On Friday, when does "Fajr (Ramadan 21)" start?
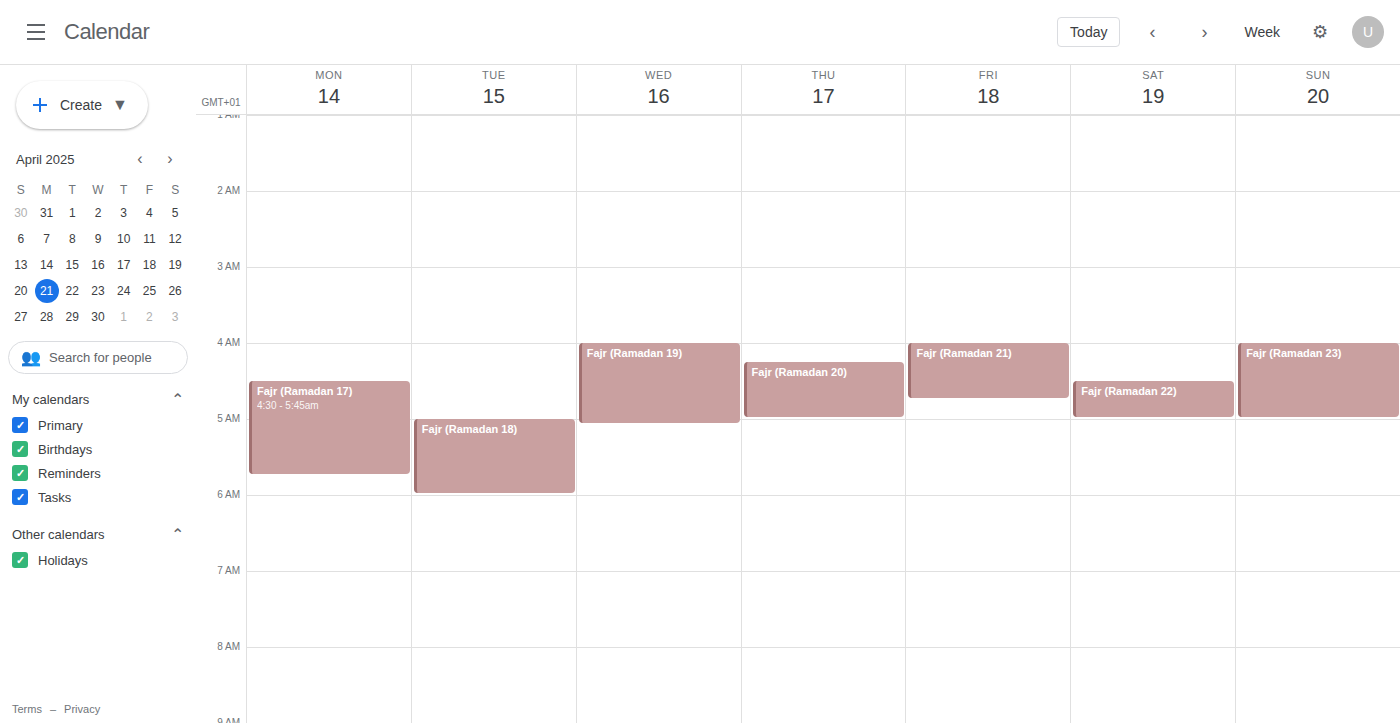
4:00 AM